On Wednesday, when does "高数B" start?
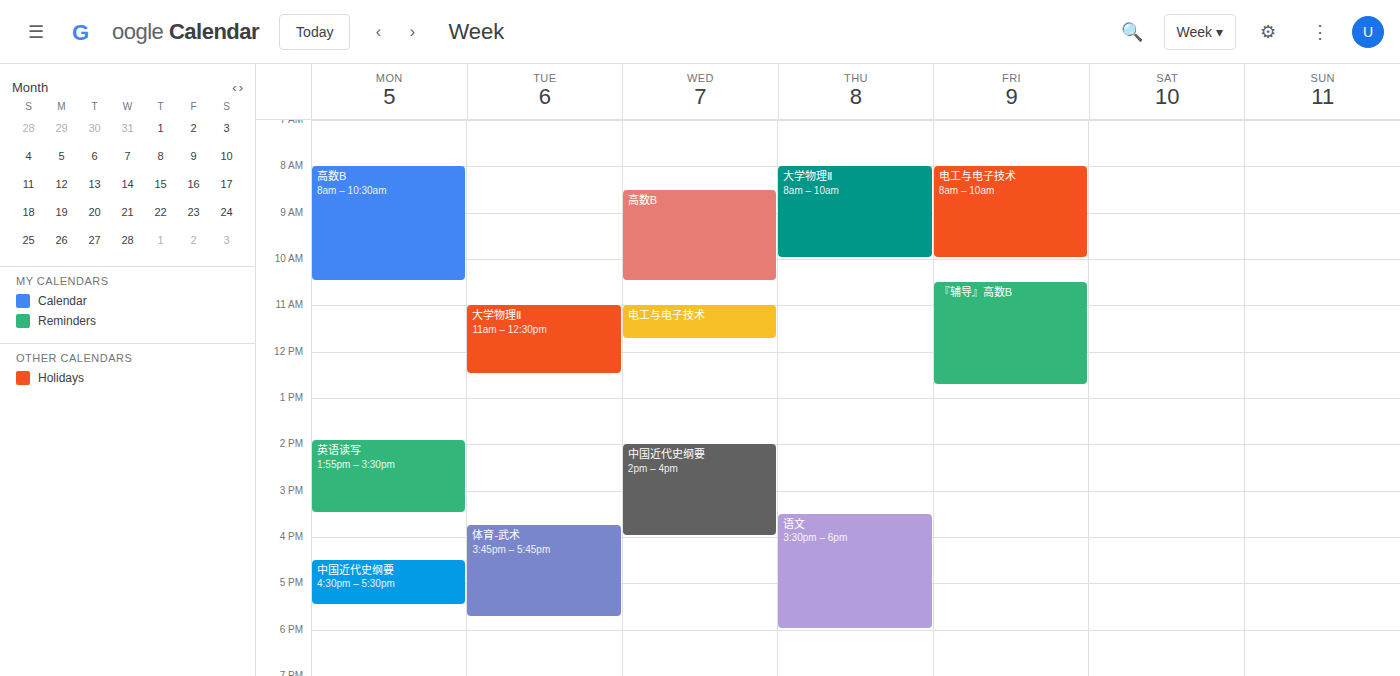
8:30 AM